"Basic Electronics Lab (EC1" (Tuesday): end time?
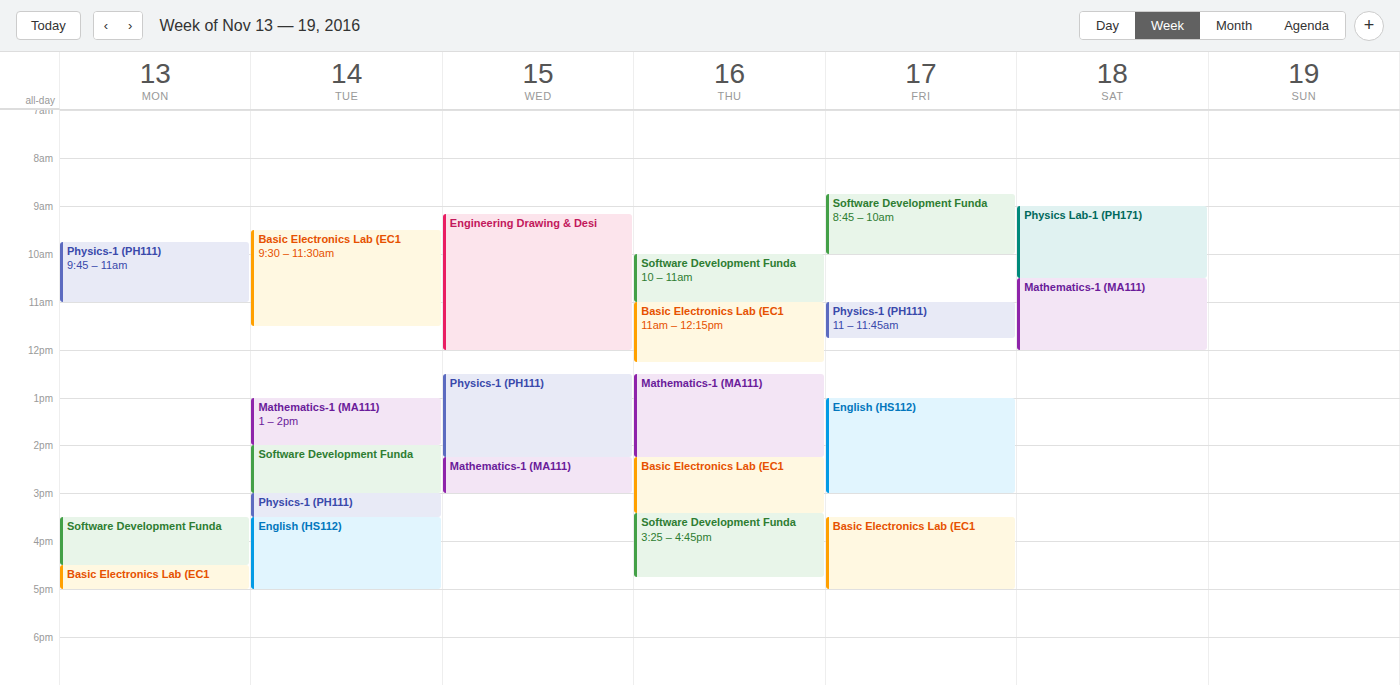
11:30 AM